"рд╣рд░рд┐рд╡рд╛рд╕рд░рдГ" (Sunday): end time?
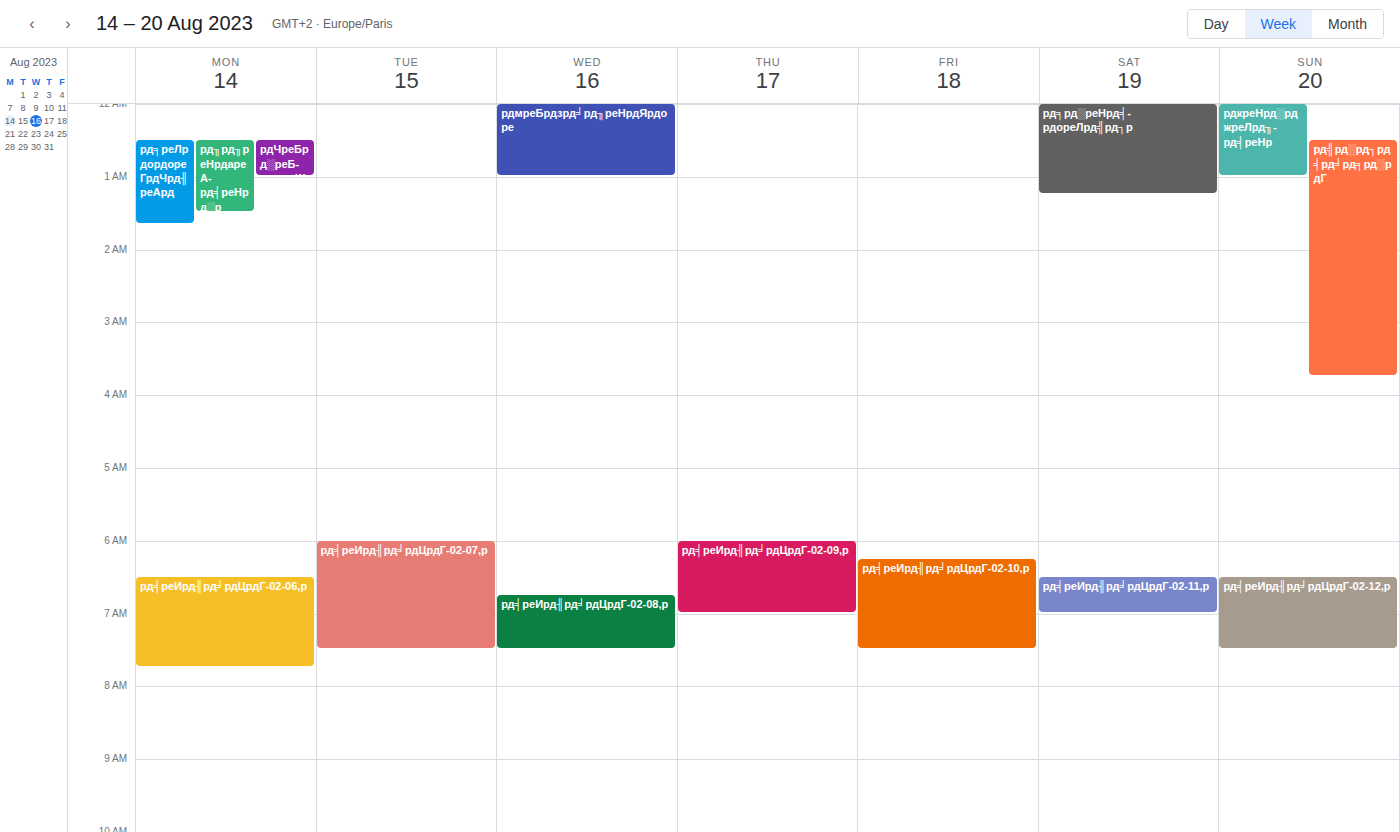
3:45 AM